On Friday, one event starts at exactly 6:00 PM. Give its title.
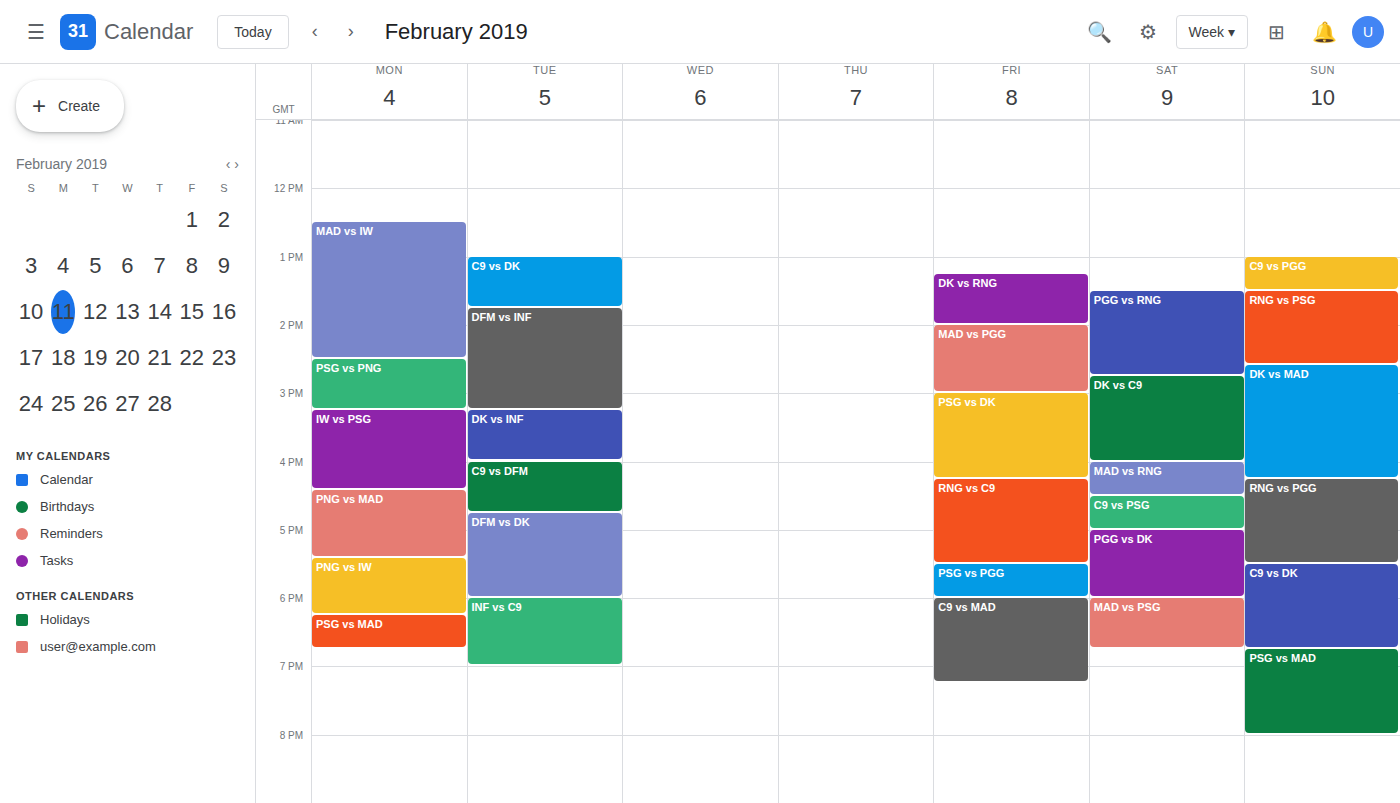
"C9 vs MAD"